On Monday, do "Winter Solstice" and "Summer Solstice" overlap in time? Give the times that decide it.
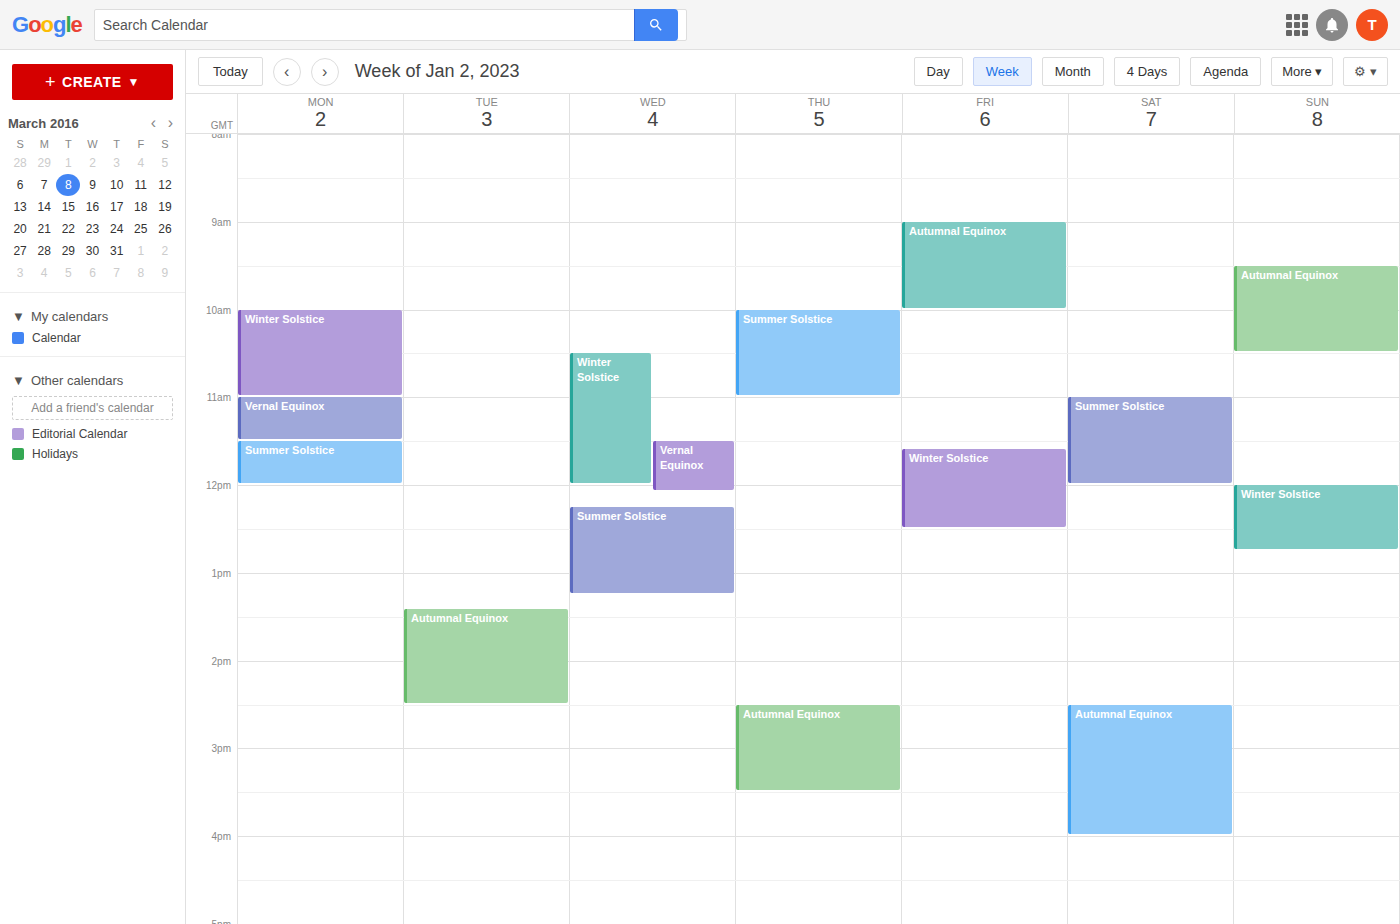
"Winter Solstice" ends at 11:00 AM and "Summer Solstice" starts at 11:30 AM -- no overlap.